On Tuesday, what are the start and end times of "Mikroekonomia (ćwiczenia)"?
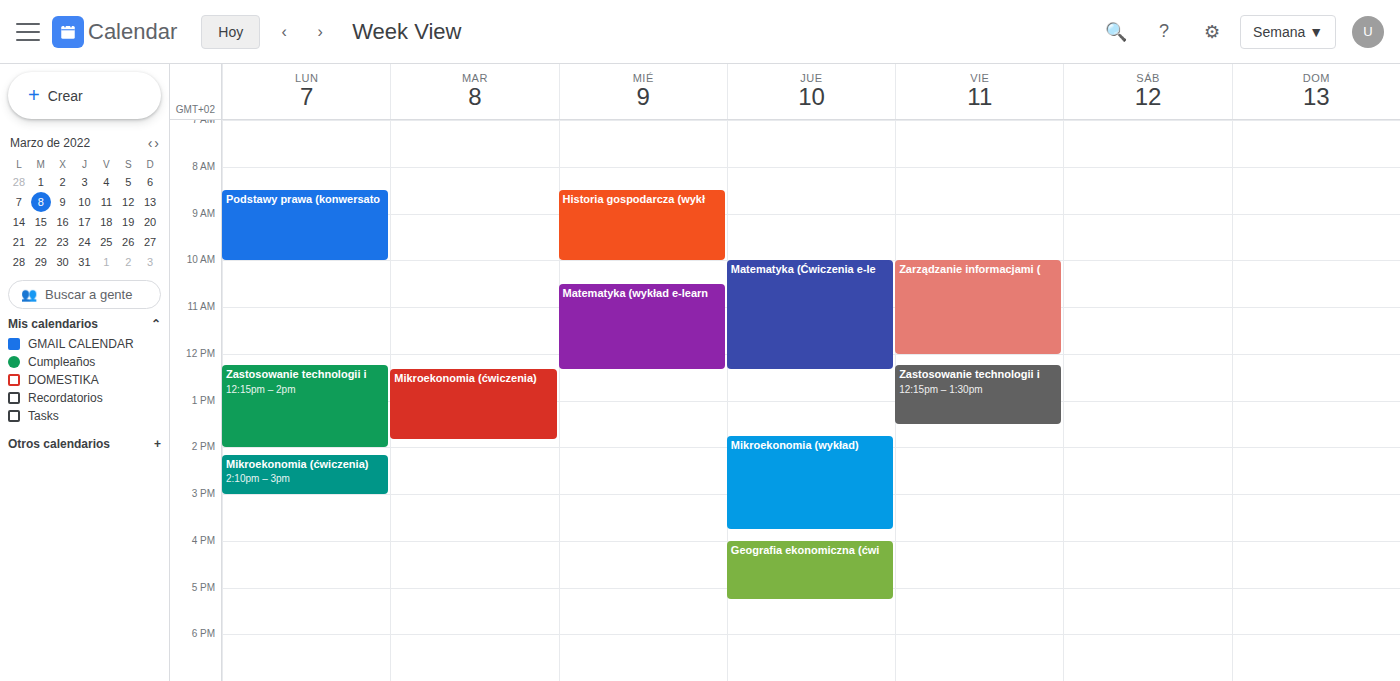
12:20 PM to 1:50 PM